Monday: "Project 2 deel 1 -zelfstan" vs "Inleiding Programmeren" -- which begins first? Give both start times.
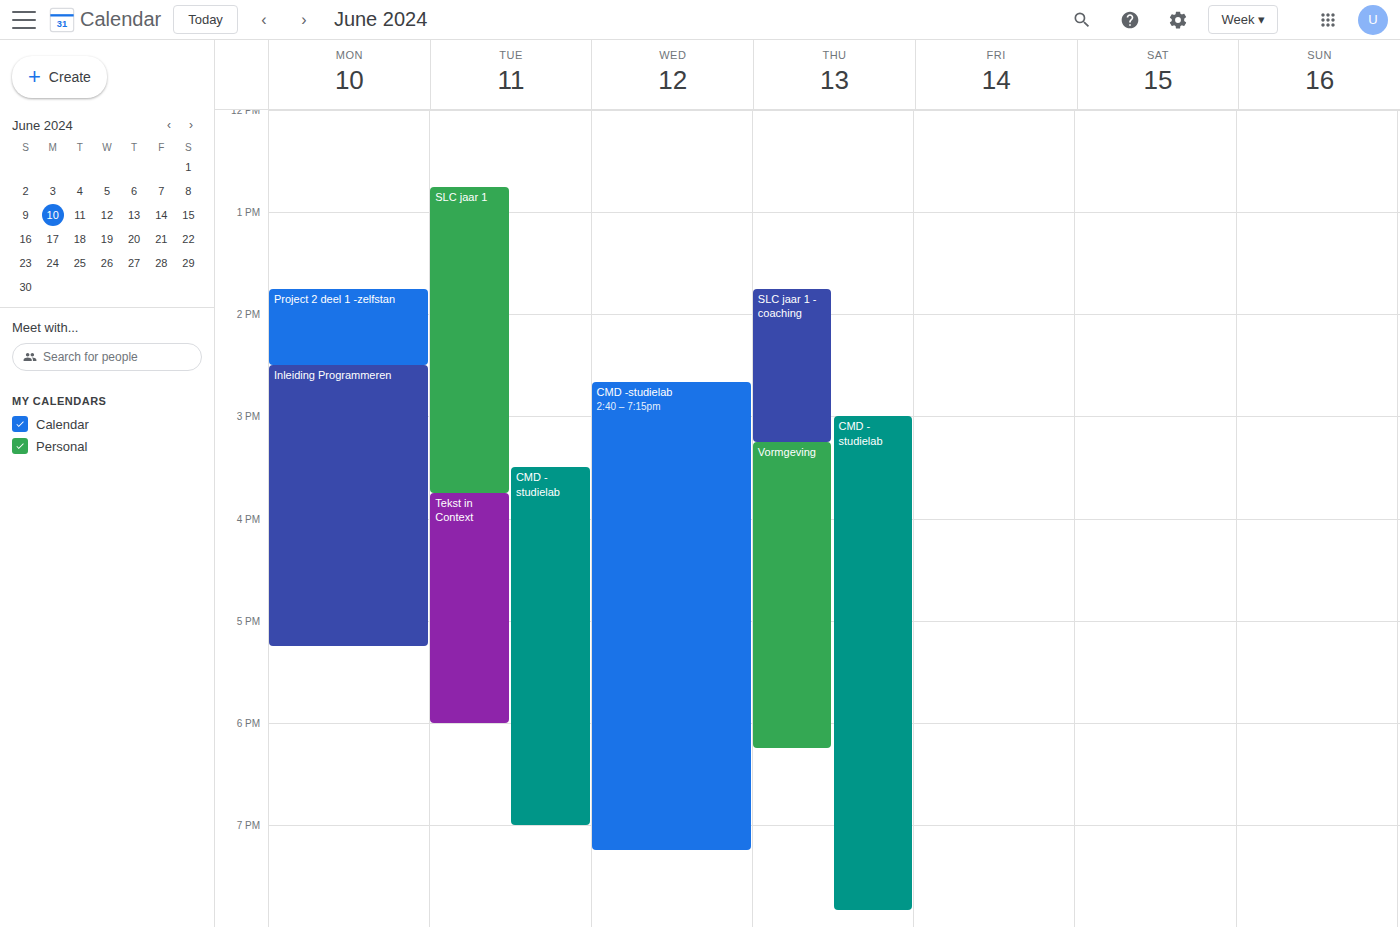
"Project 2 deel 1 -zelfstan" 1:45 PM; "Inleiding Programmeren" 2:30 PM.